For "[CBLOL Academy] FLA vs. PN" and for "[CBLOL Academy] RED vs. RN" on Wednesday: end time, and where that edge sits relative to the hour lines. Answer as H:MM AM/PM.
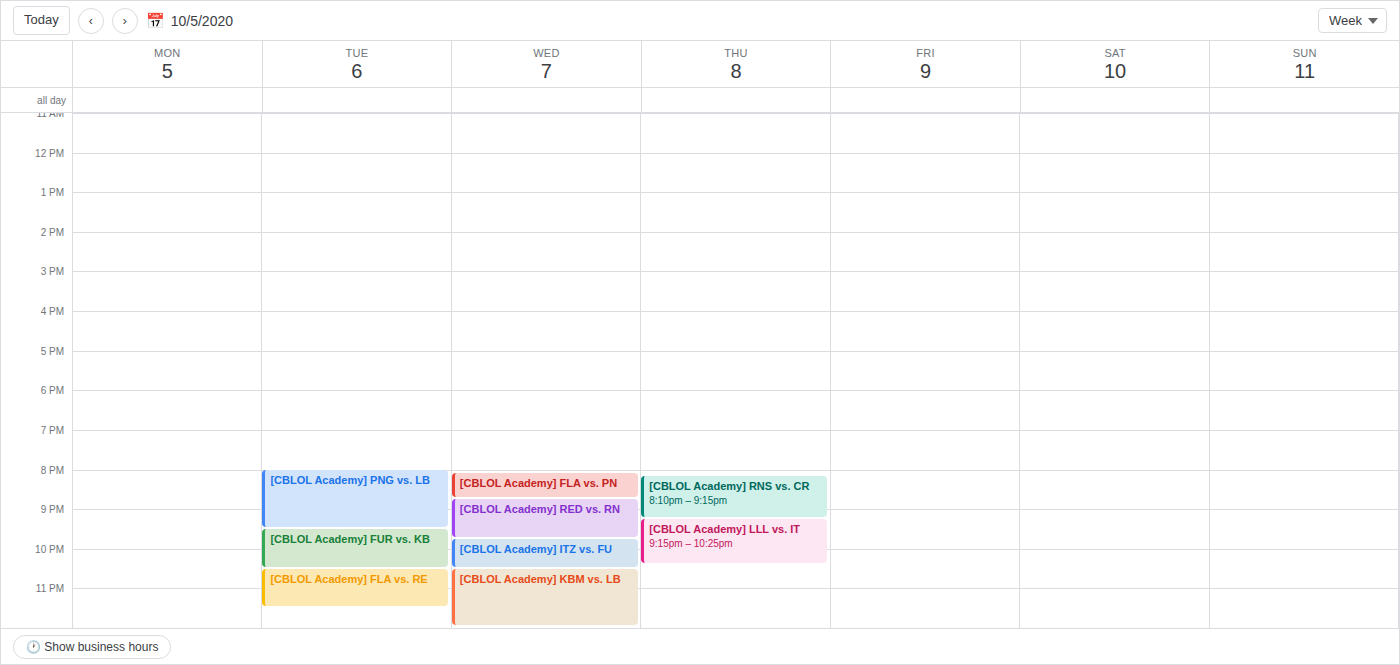
"[CBLOL Academy] FLA vs. PN": 8:45 PM, neither: three quarters of the way from the 8 PM line to the 9 PM line. "[CBLOL Academy] RED vs. RN": 9:45 PM, neither: three quarters of the way from the 9 PM line to the 10 PM line.